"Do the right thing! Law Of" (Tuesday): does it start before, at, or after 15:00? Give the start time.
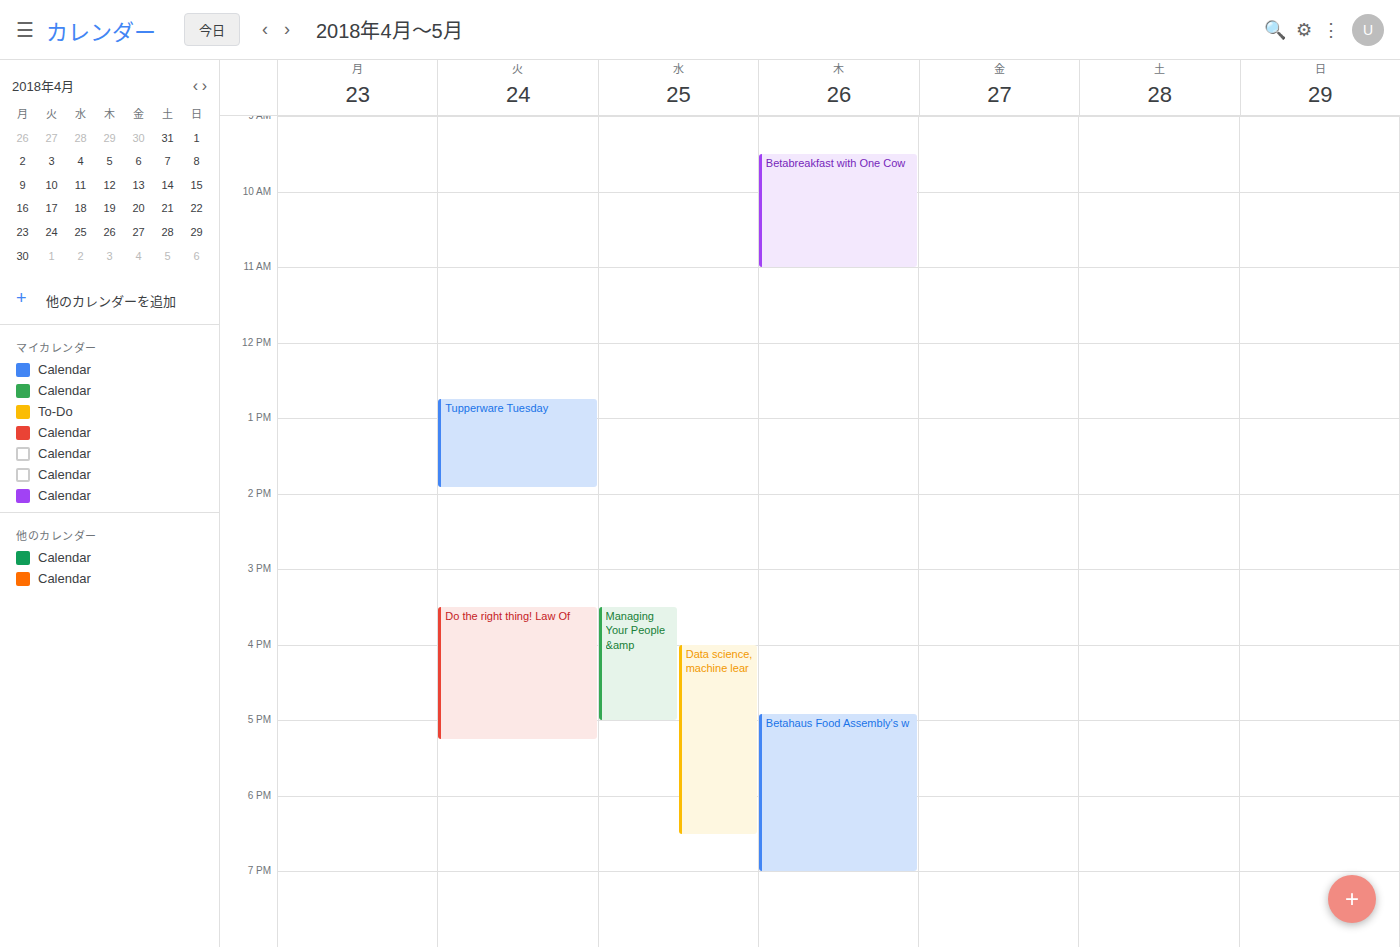
15:30 -- after 15:00, 30 minutes below the 15:00 line.